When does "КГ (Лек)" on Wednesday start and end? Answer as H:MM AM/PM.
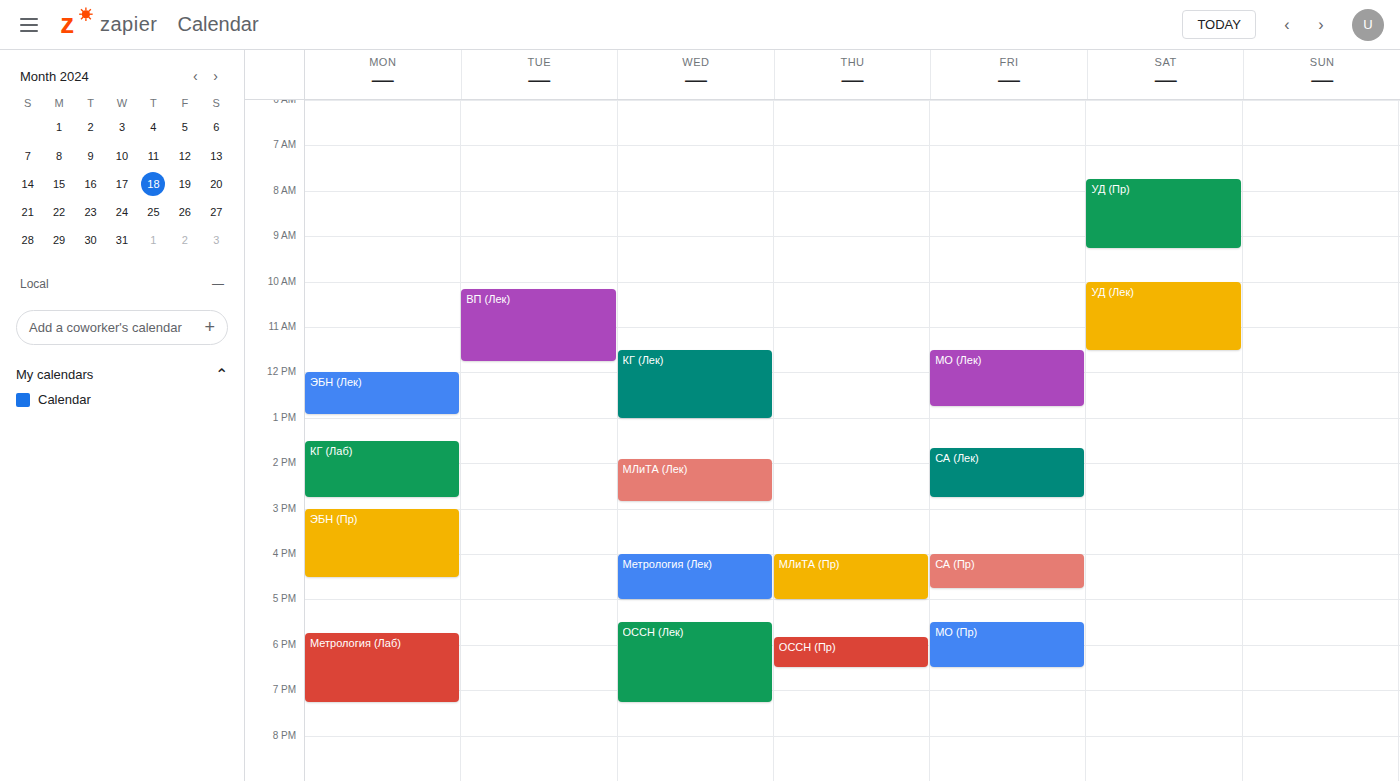
11:30 AM to 1:00 PM